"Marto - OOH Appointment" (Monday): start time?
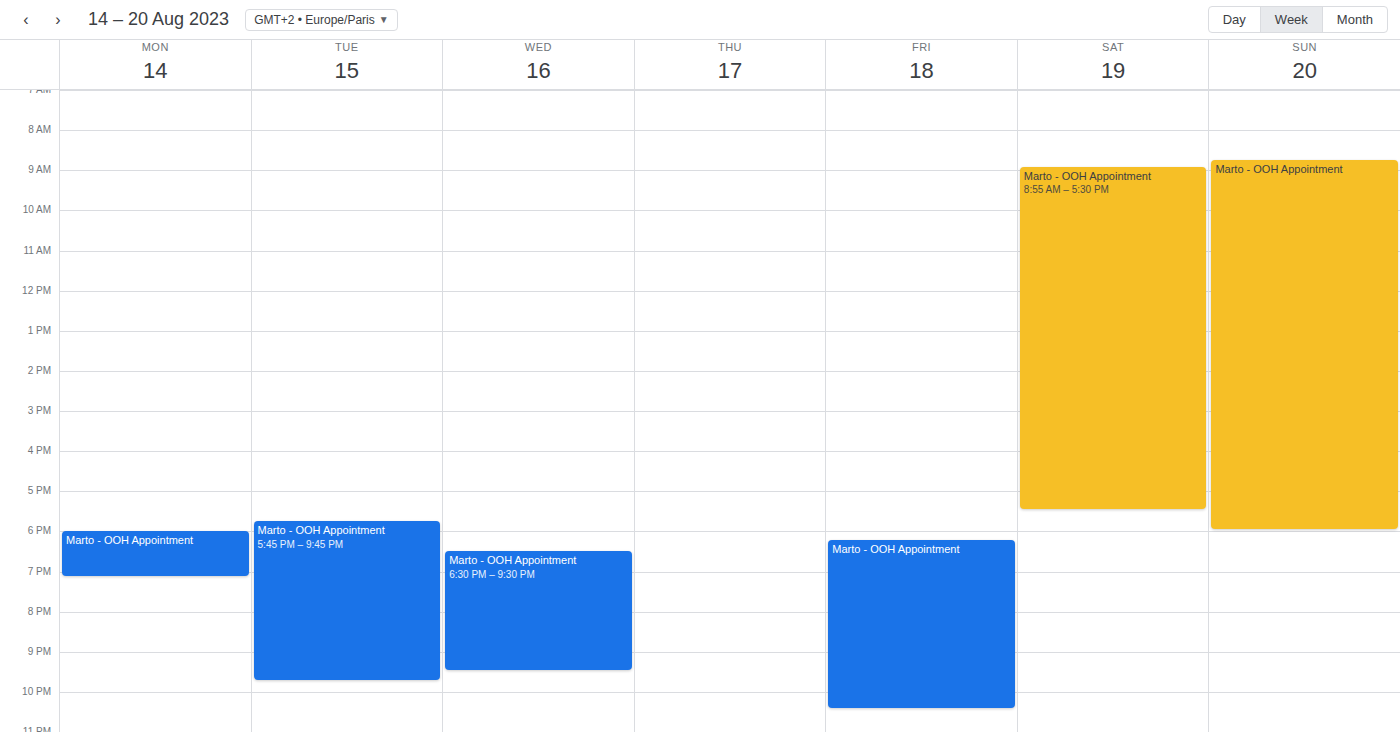
6:00 PM